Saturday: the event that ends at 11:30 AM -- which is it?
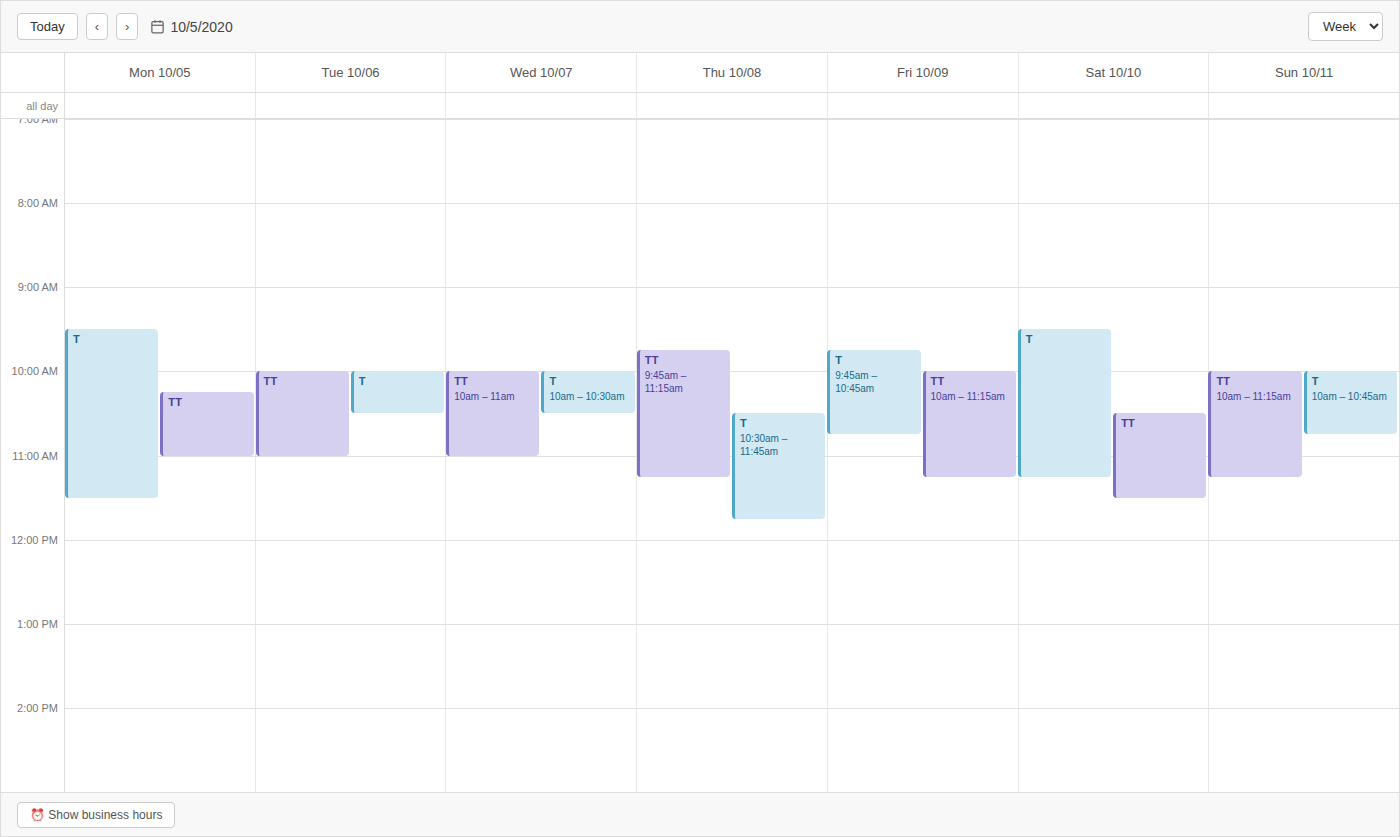
"tt"